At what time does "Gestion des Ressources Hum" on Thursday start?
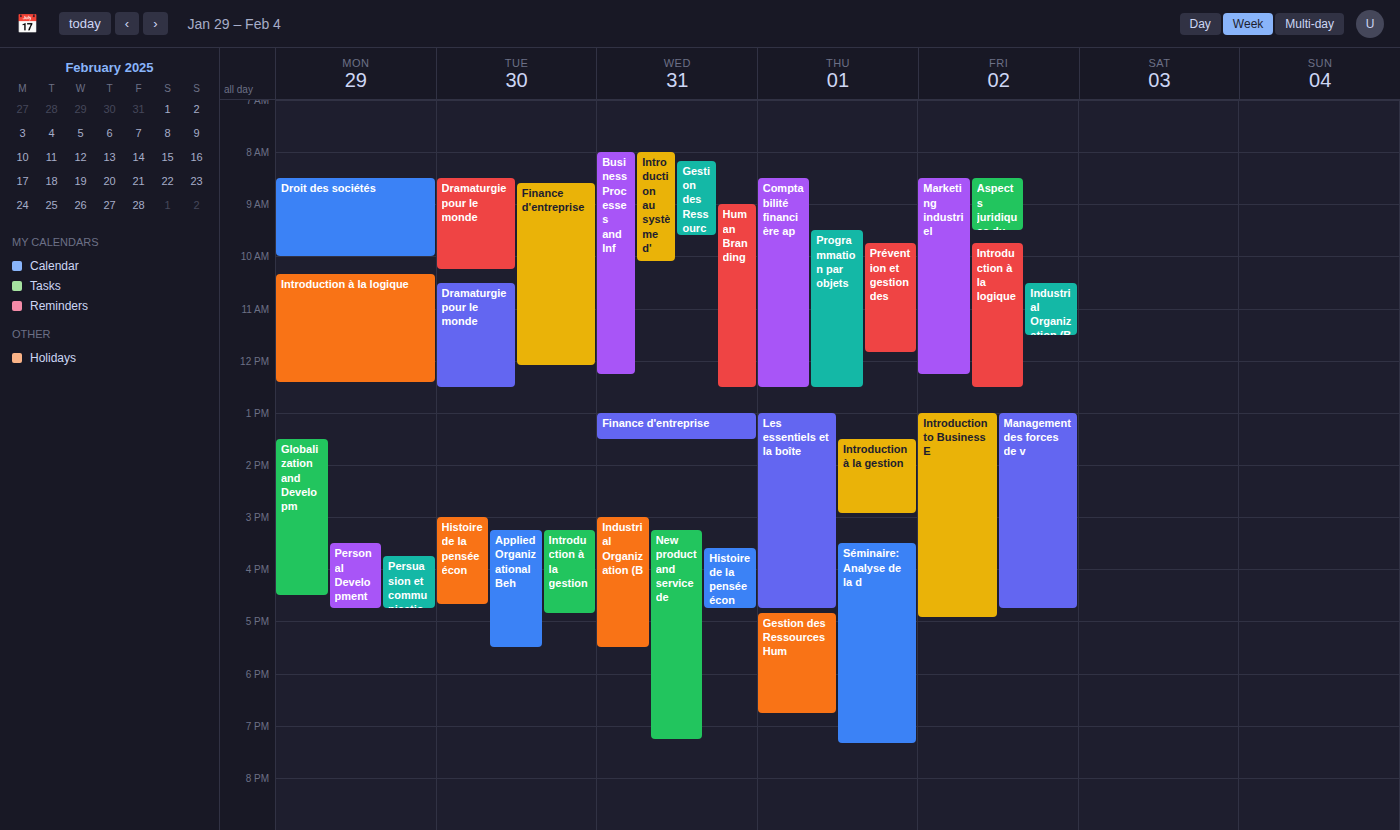
4:50 PM